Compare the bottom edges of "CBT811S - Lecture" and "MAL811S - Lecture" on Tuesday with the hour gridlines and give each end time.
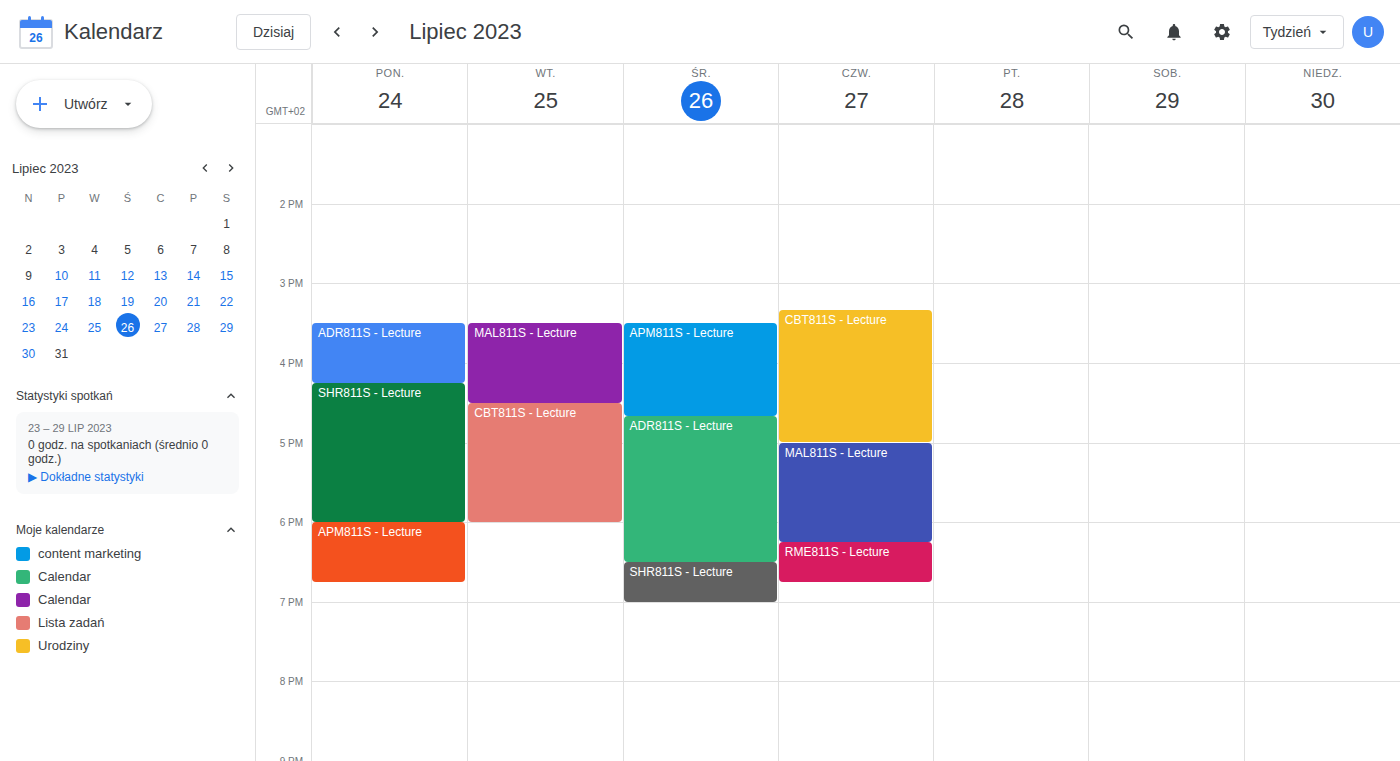
"CBT811S - Lecture": 6:00 PM, exactly on the 6 PM line. "MAL811S - Lecture": 4:30 PM, halfway between the 4 PM and 5 PM lines.